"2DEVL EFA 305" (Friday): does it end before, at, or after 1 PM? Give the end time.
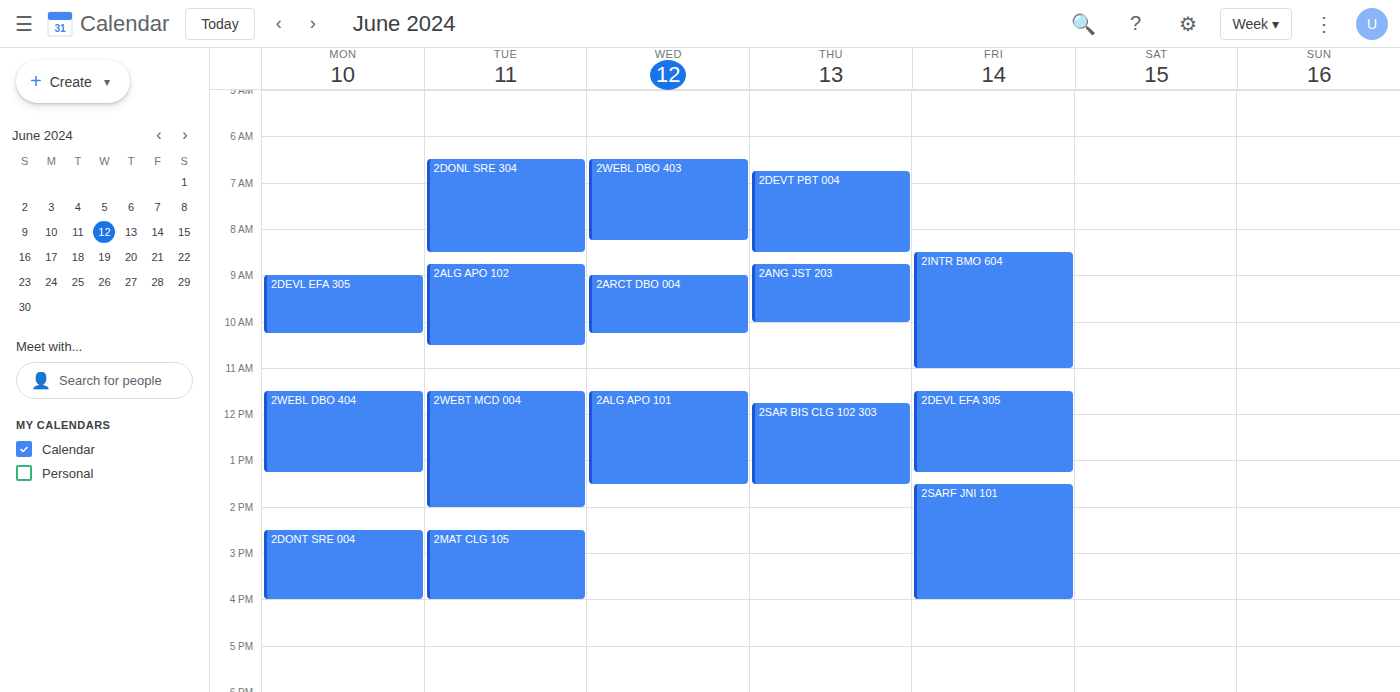
1:15 PM -- after 1 PM, 15 minutes below the 1 PM line.